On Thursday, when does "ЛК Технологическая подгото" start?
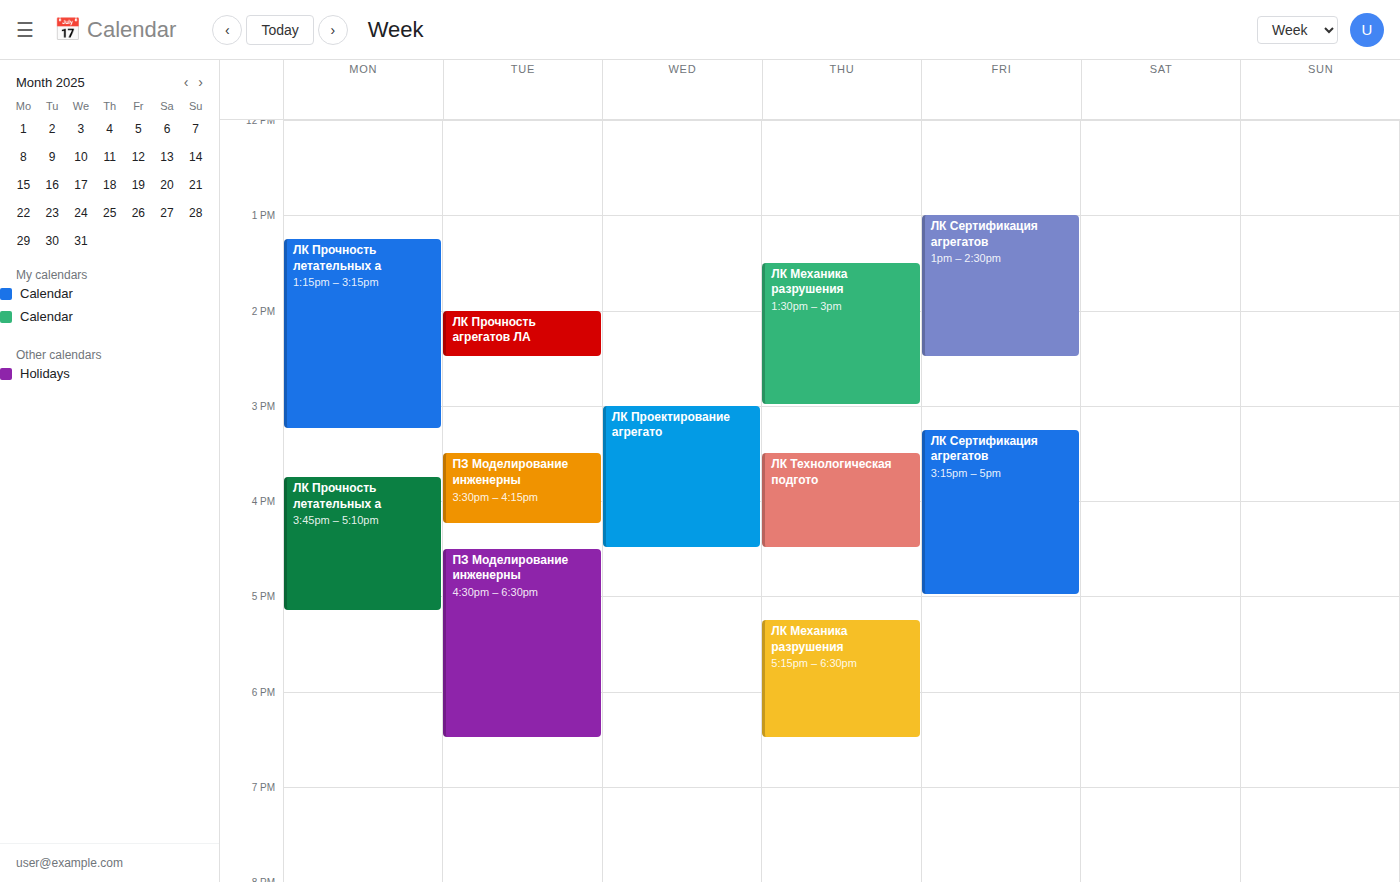
3:30 PM